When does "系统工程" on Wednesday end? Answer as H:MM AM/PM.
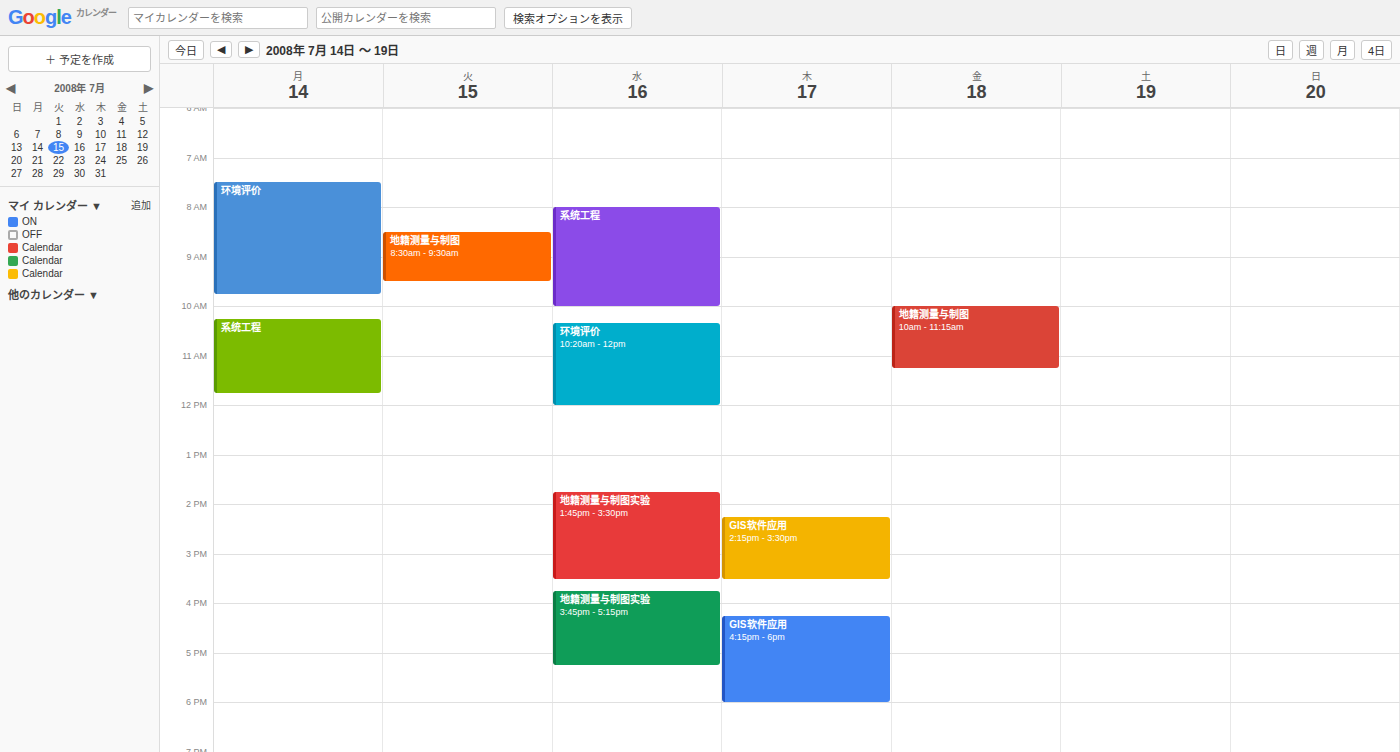
10:00 AM